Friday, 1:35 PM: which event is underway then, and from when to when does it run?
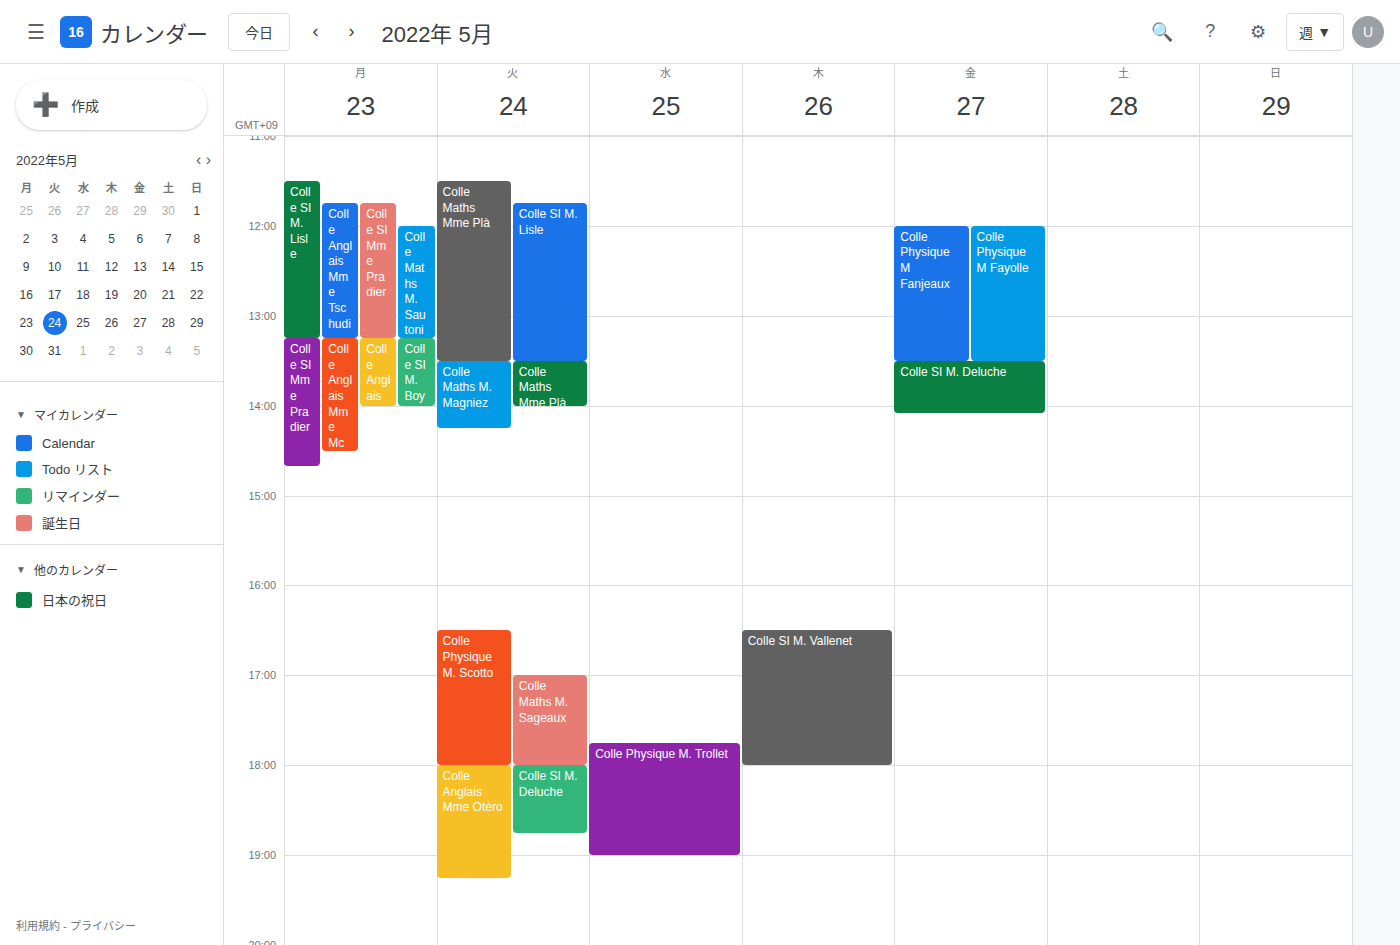
"Colle SI M. Deluche", 1:30 PM to 2:05 PM